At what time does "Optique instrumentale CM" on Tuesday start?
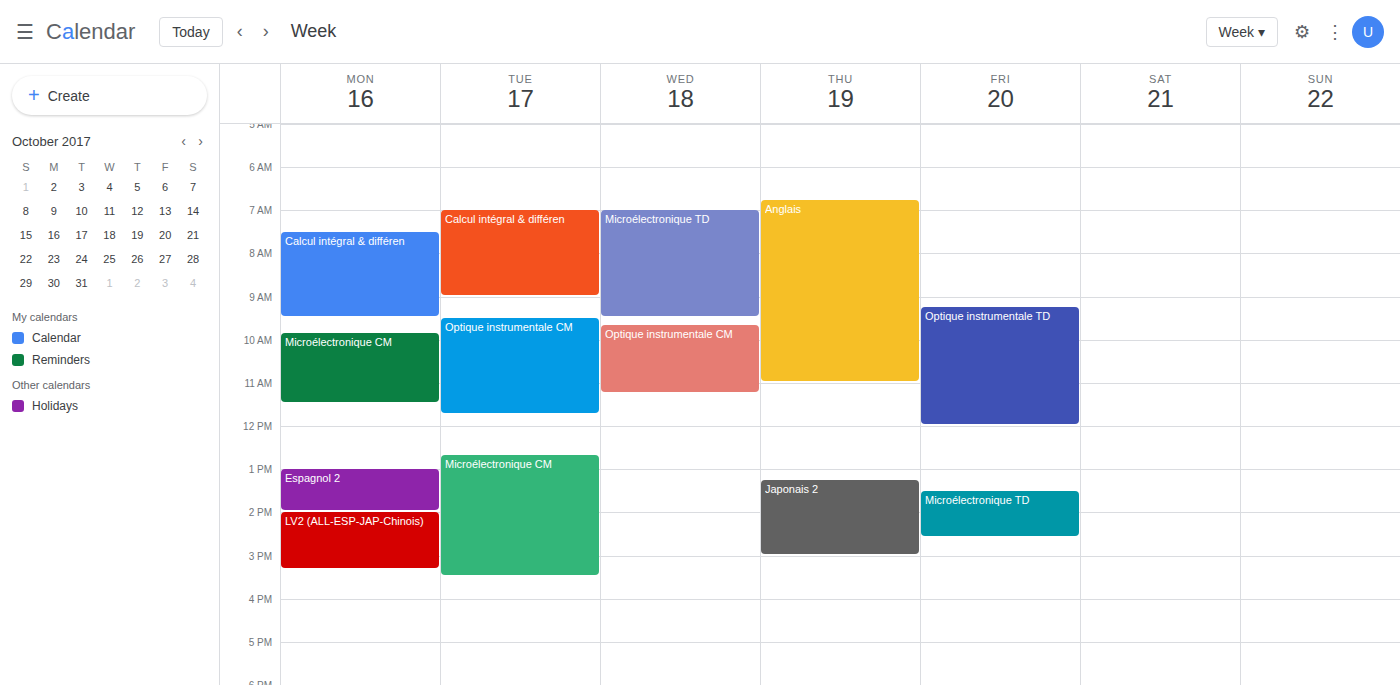
9:30 AM